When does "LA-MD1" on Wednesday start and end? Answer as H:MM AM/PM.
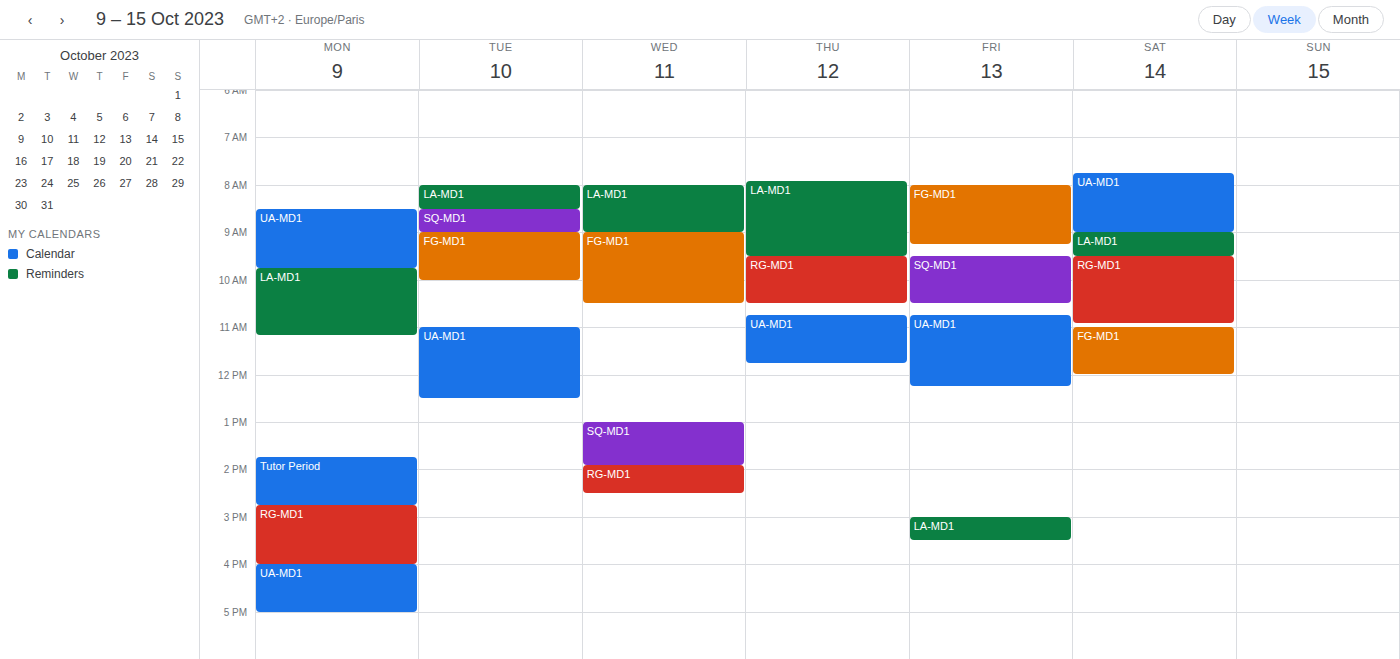
8:00 AM to 9:00 AM